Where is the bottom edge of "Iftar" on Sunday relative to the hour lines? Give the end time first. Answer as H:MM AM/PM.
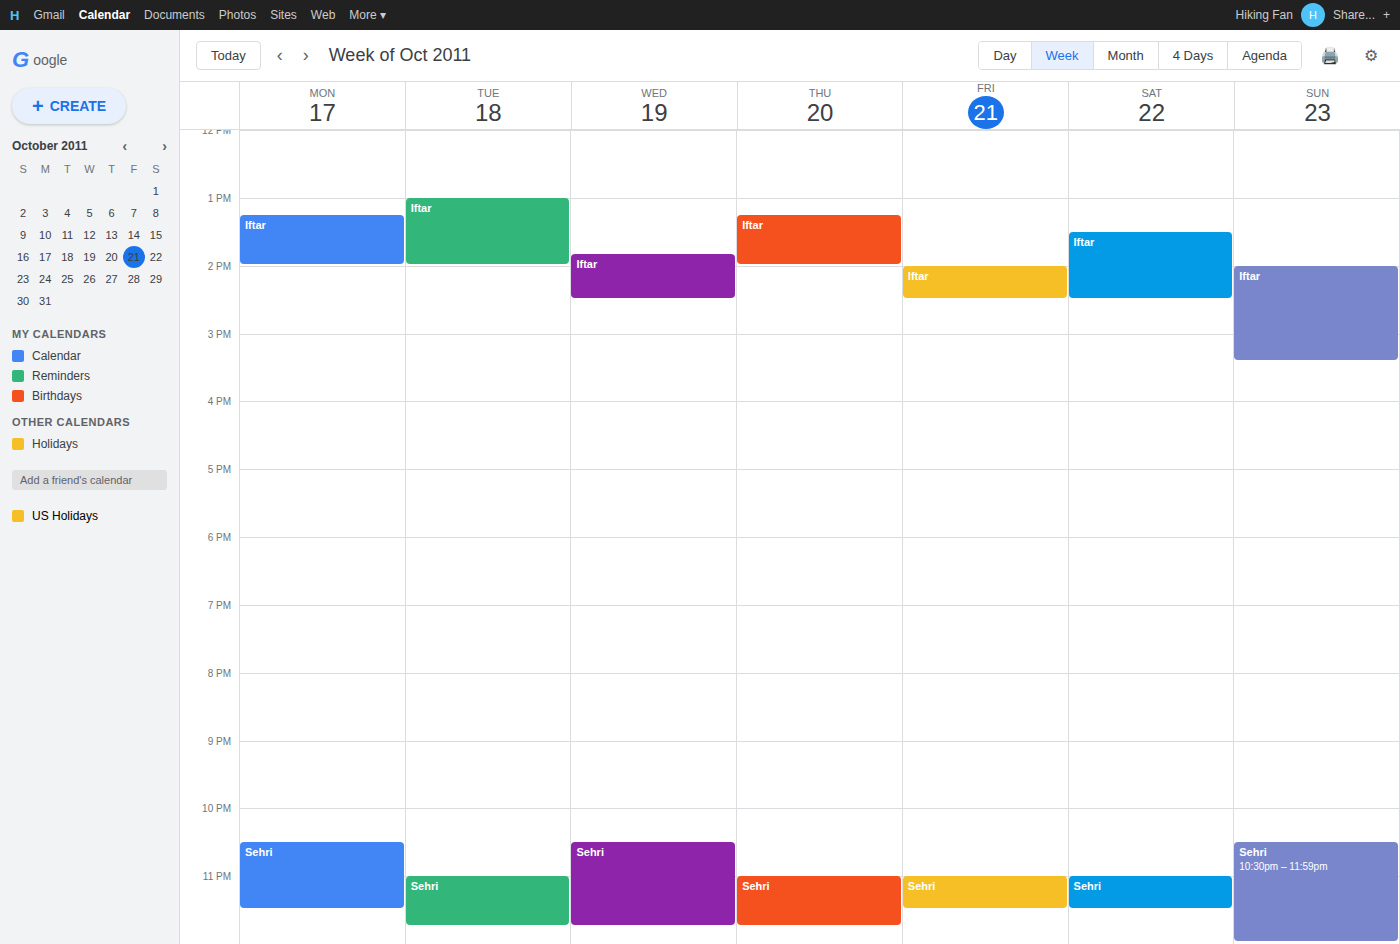
3:25 PM -- neither: 25 minutes below the 3 PM line and 35 minutes above the 4 PM line.